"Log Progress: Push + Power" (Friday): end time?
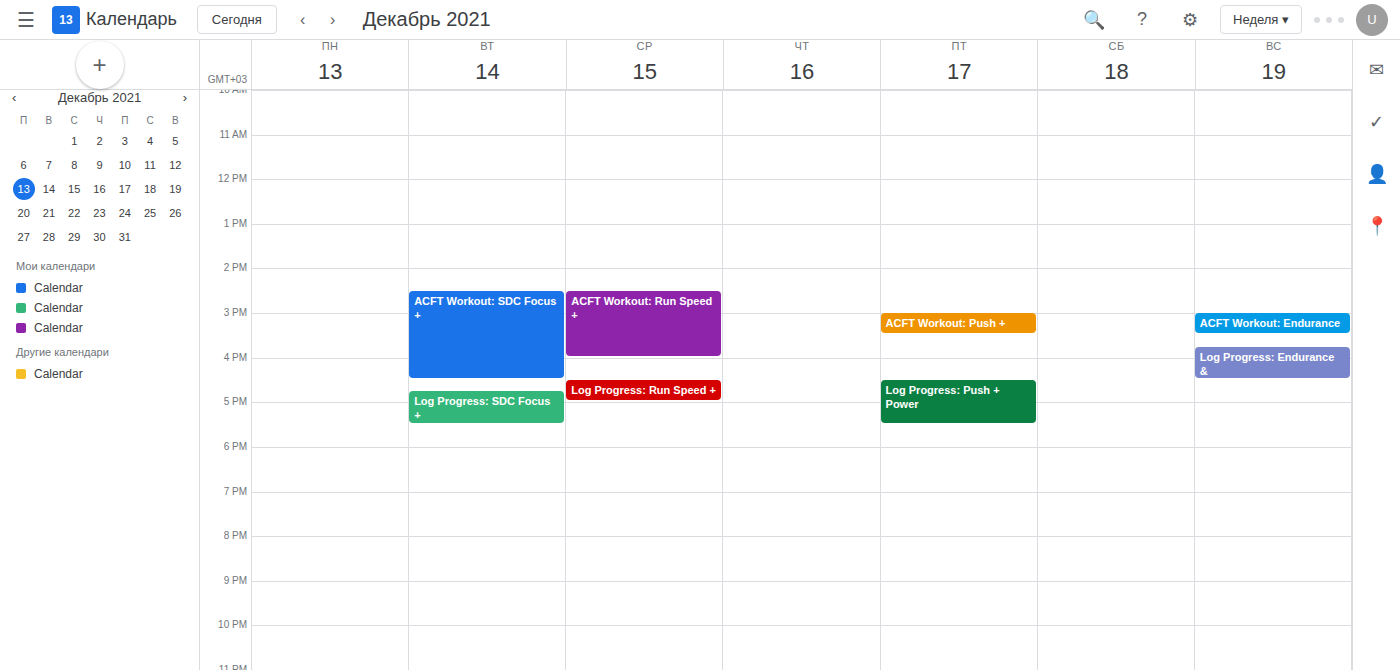
5:30 PM